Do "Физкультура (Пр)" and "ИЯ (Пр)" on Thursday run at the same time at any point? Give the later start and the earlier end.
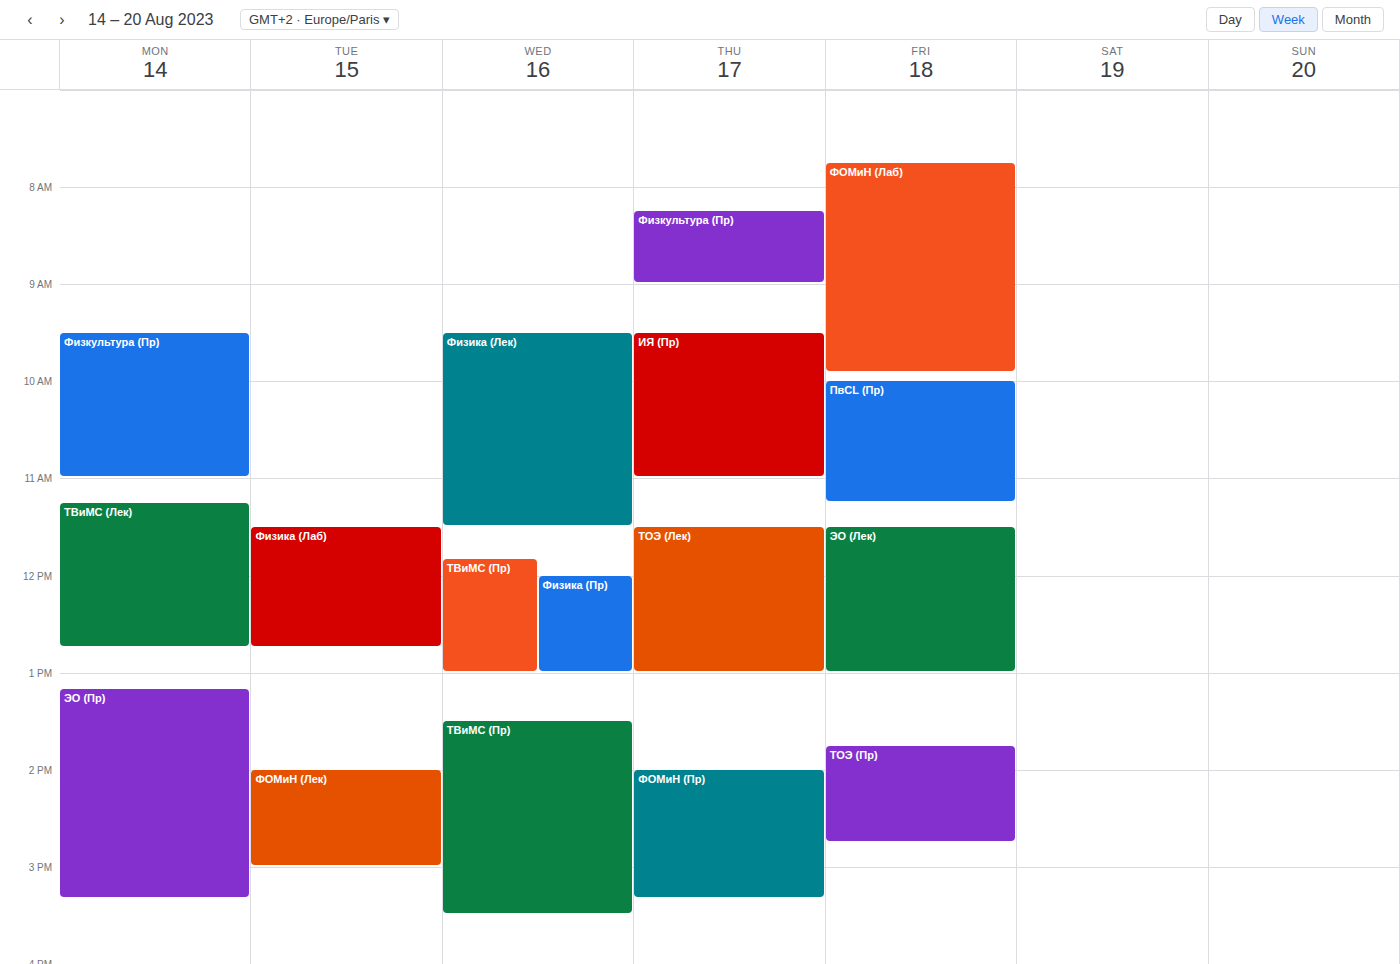
"Физкультура (Пр)" ends at 9:00 AM and "ИЯ (Пр)" starts at 9:30 AM -- no overlap.